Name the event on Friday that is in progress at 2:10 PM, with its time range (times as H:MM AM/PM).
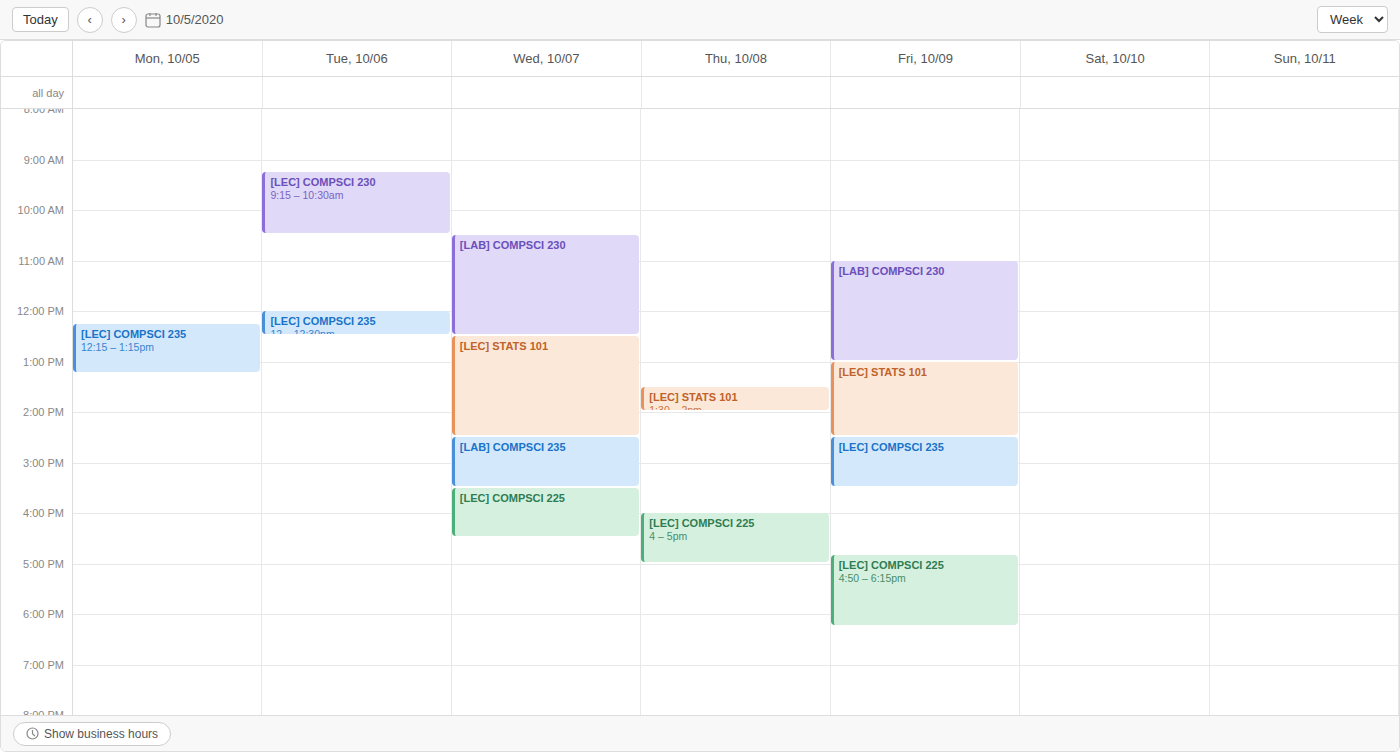
"[LEC] STATS 101", 1:00 PM to 2:30 PM